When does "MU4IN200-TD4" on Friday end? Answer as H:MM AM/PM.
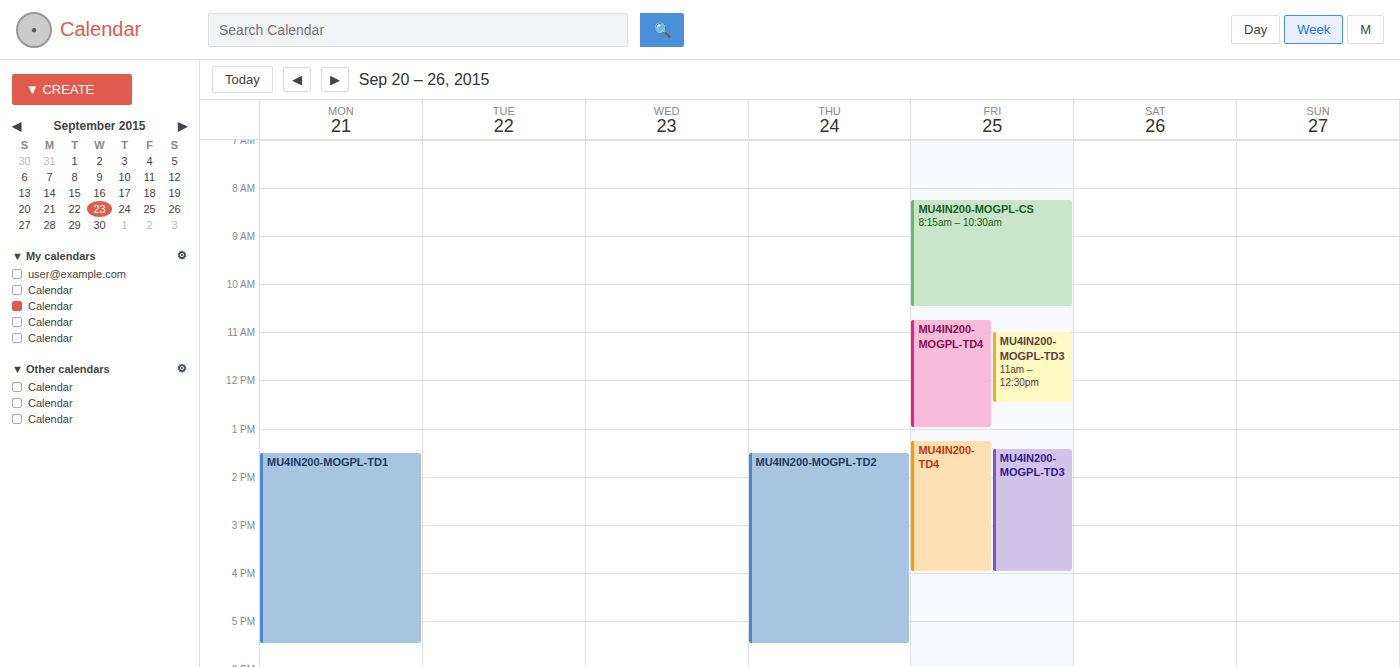
4:00 PM